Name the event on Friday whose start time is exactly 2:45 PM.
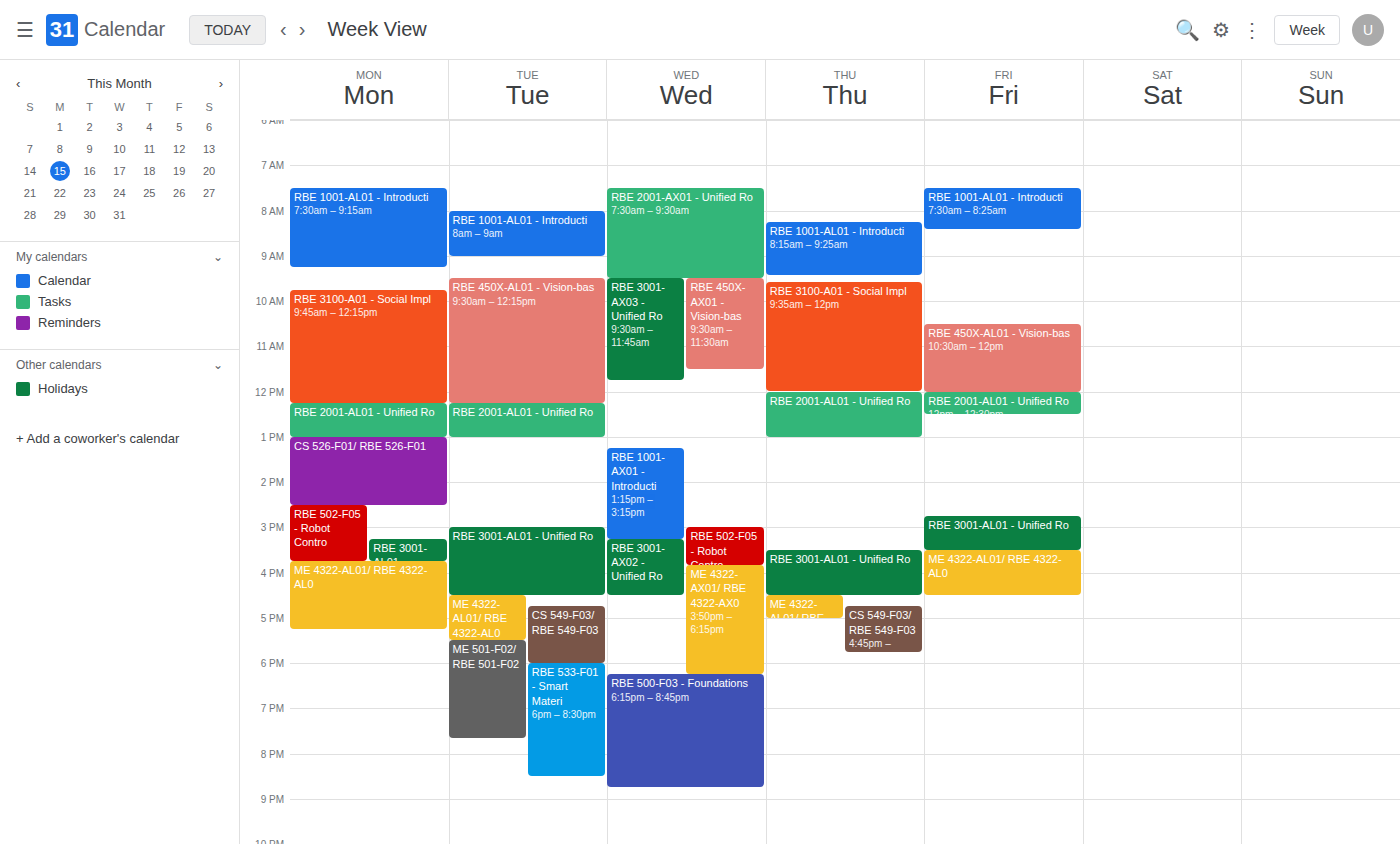
"RBE 3001-AL01 - Unified Ro"